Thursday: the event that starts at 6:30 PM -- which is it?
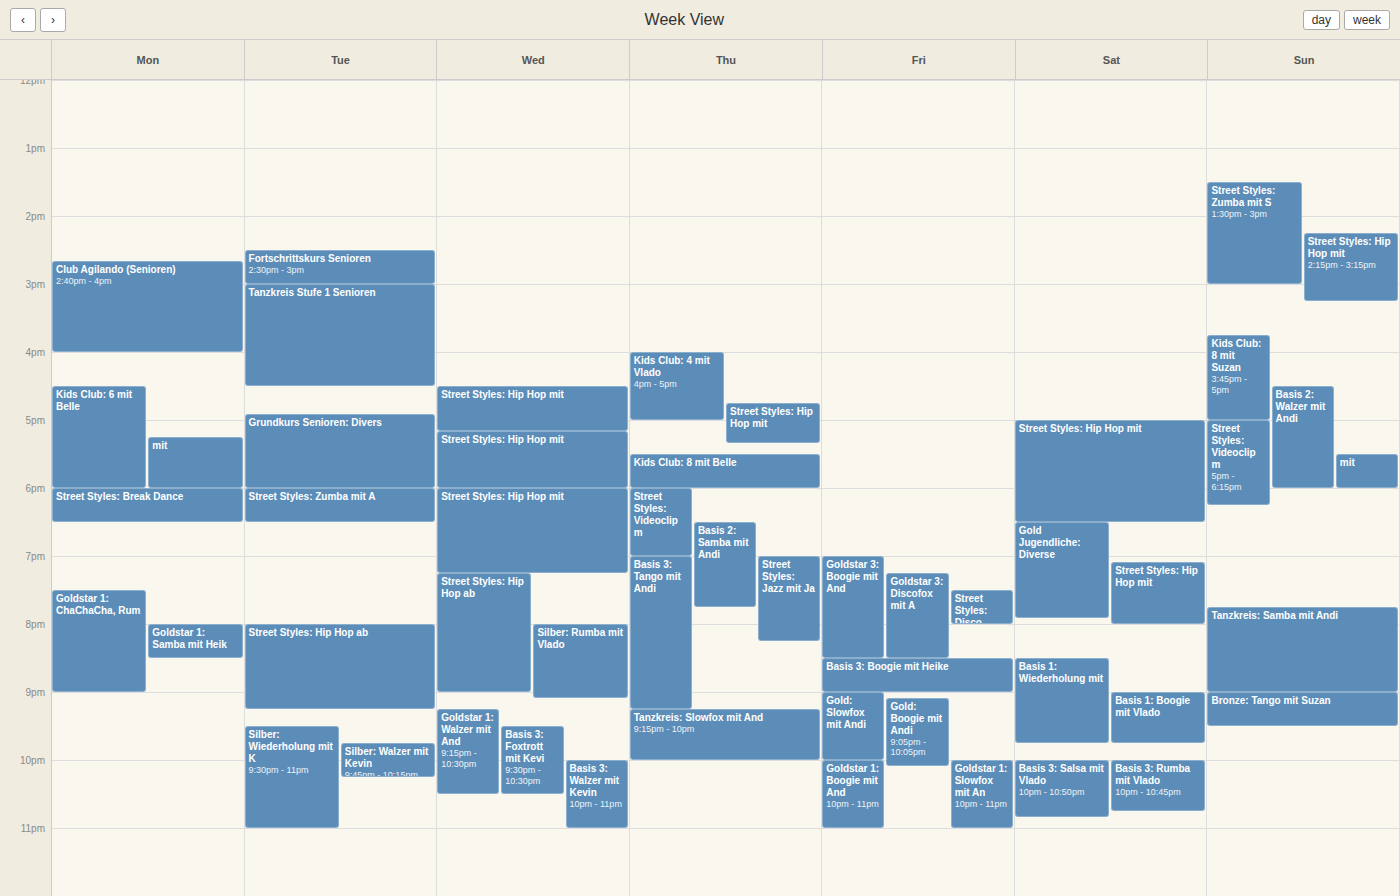
"Basis 2: Samba mit Andi"